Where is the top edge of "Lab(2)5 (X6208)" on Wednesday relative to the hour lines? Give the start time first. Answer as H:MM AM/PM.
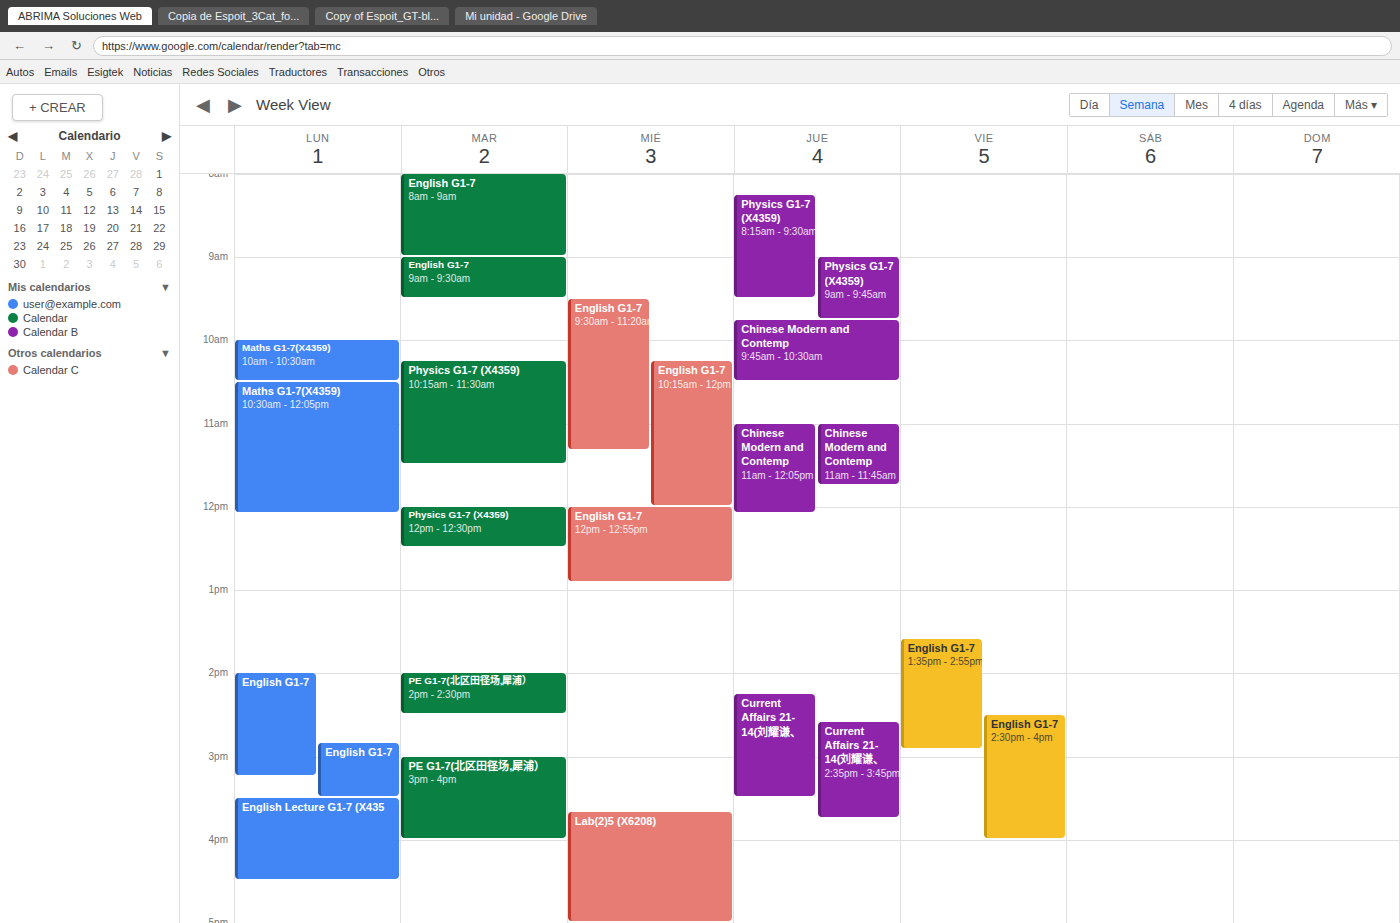
3:40 PM -- neither: 40 minutes below the 3 PM line and 20 minutes above the 4 PM line.